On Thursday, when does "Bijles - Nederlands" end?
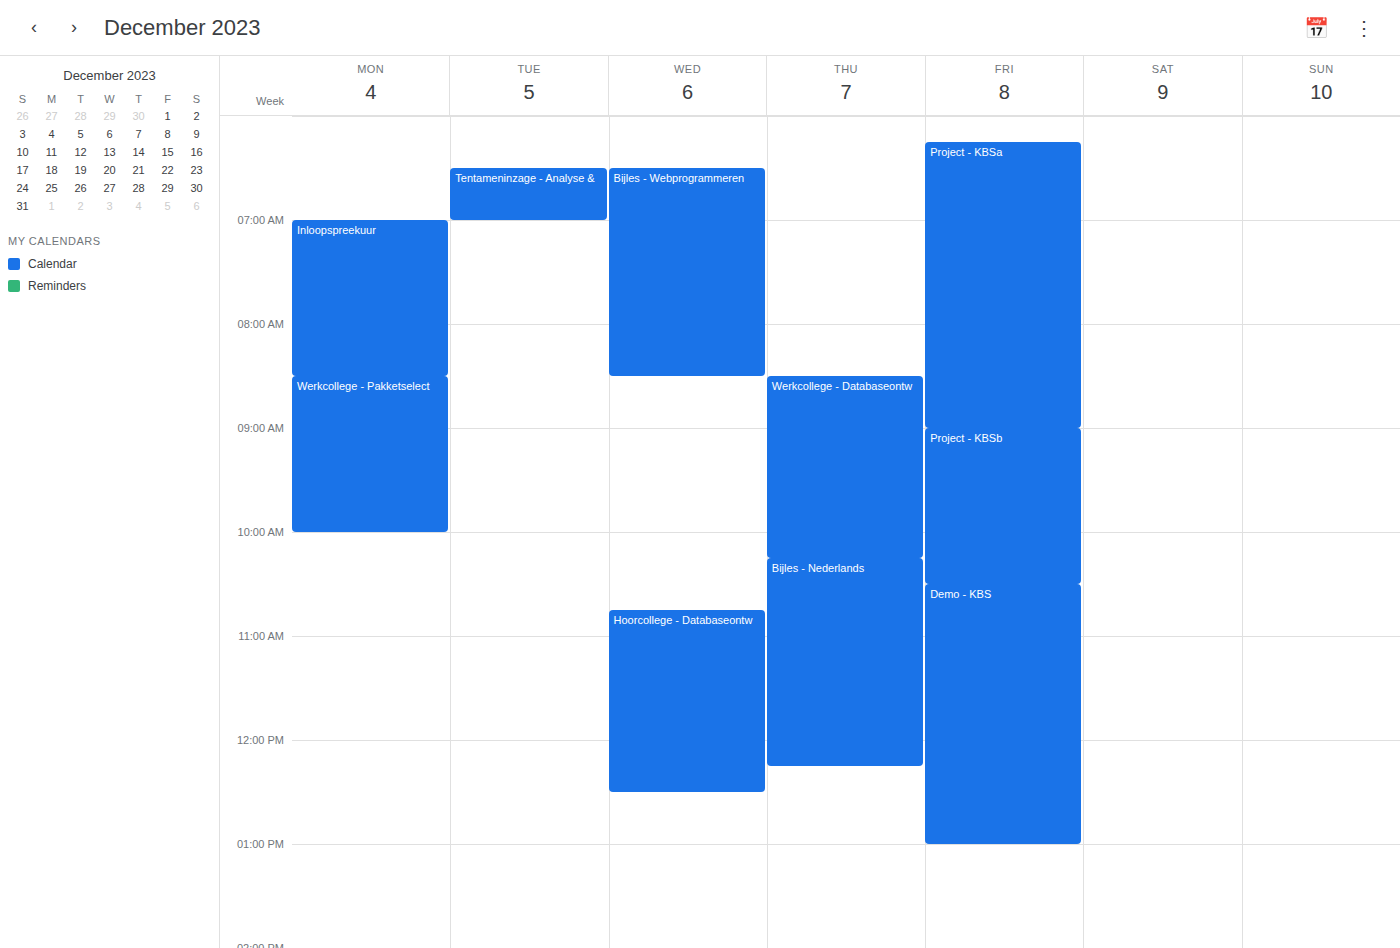
12:15 PM